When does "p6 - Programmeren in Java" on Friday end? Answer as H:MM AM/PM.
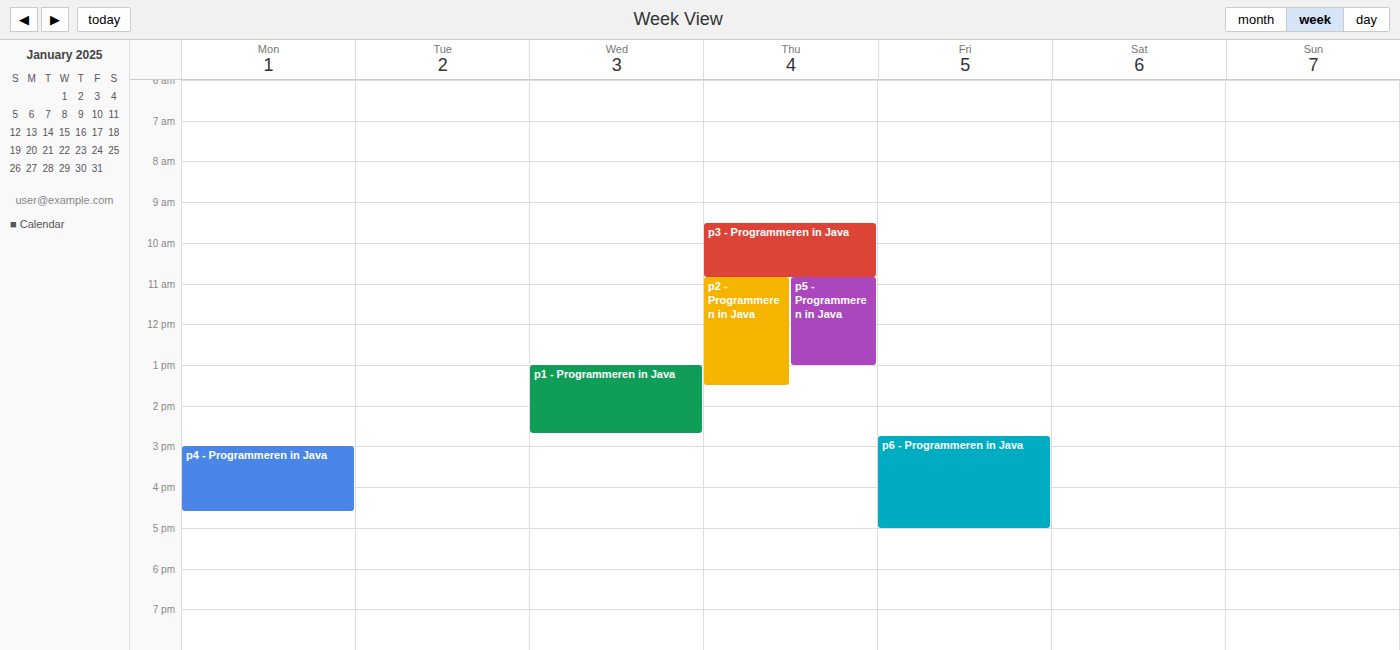
5:00 PM